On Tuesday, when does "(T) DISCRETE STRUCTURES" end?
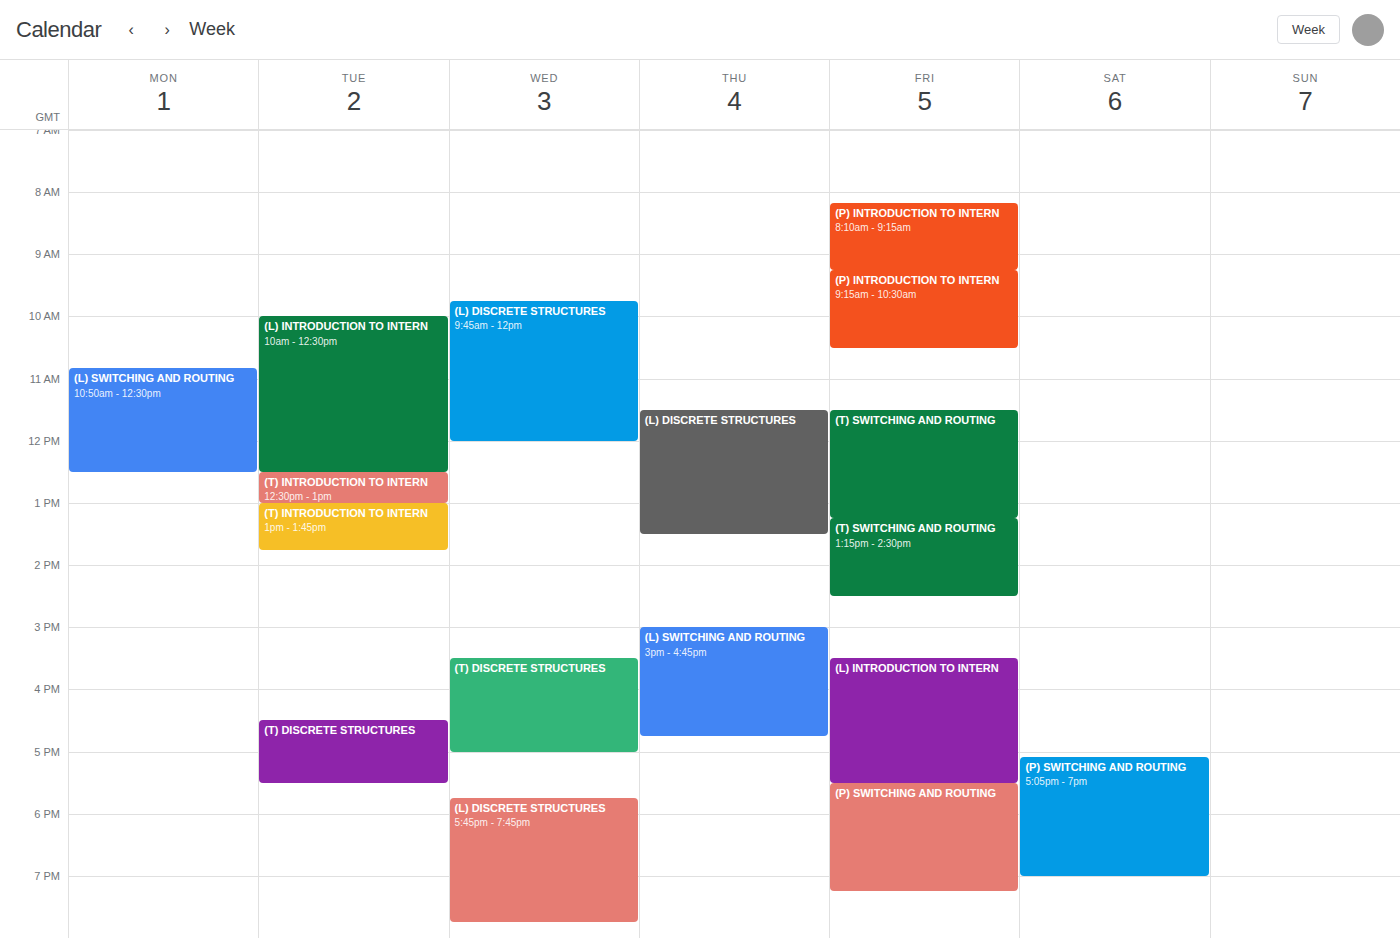
5:30 PM